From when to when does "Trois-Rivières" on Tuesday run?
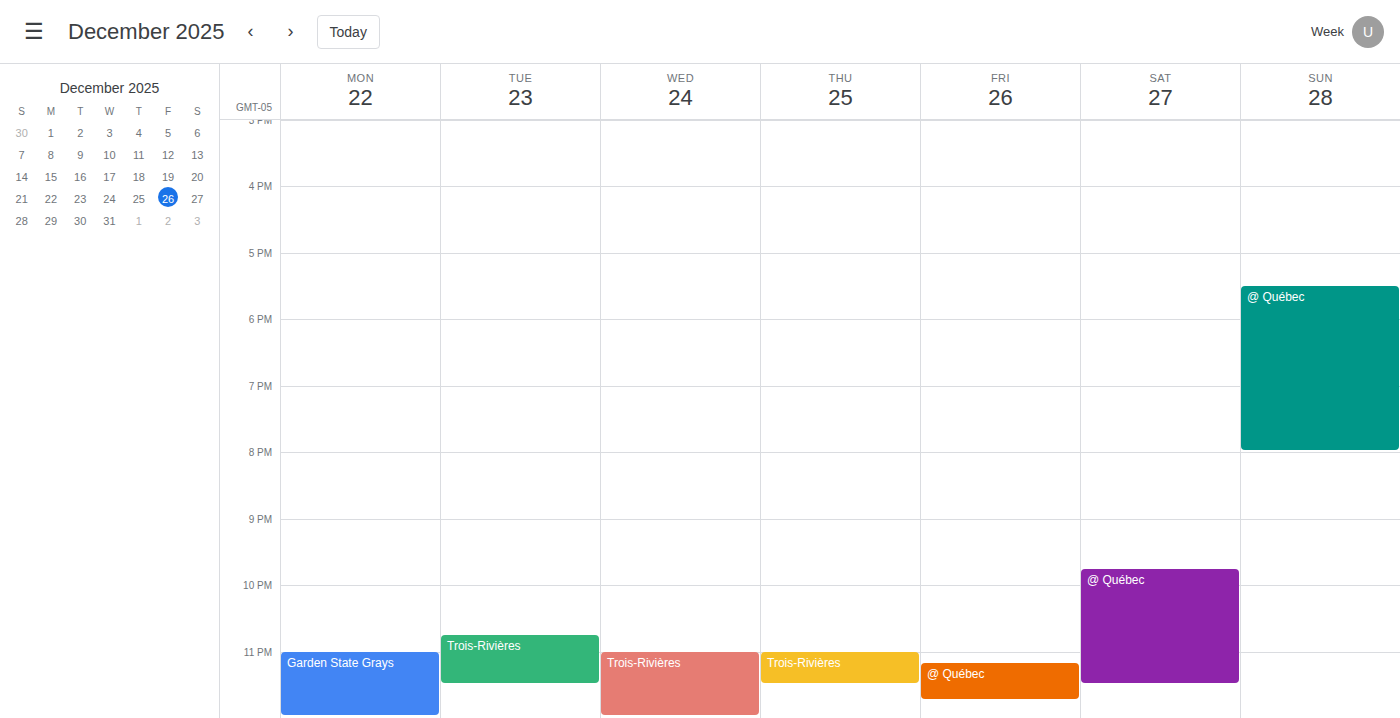
10:45 PM to 11:30 PM